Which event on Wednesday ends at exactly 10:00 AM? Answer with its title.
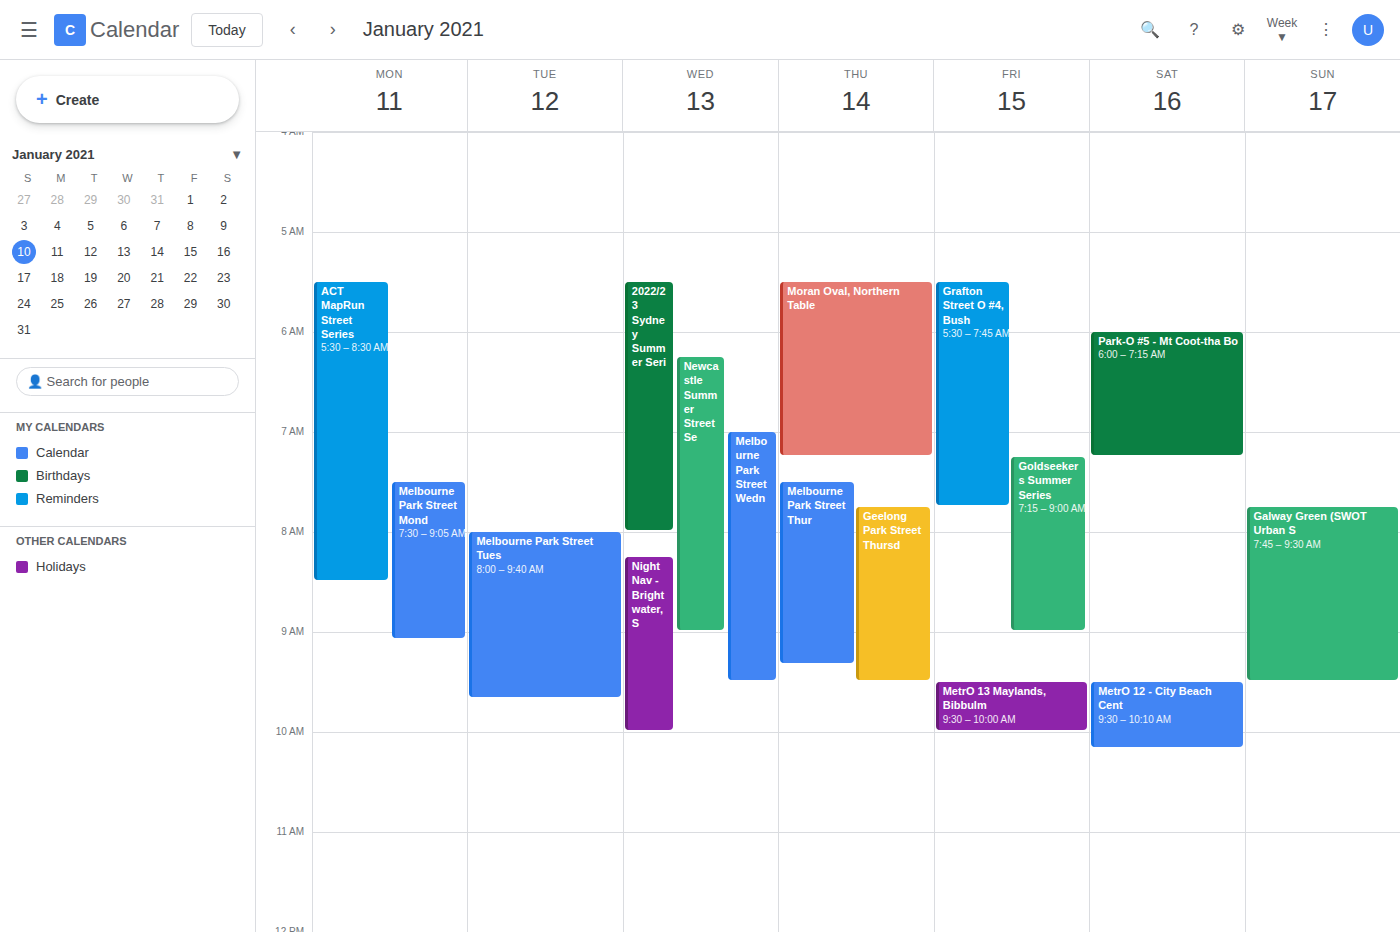
"Night Nav - Brightwater, S"